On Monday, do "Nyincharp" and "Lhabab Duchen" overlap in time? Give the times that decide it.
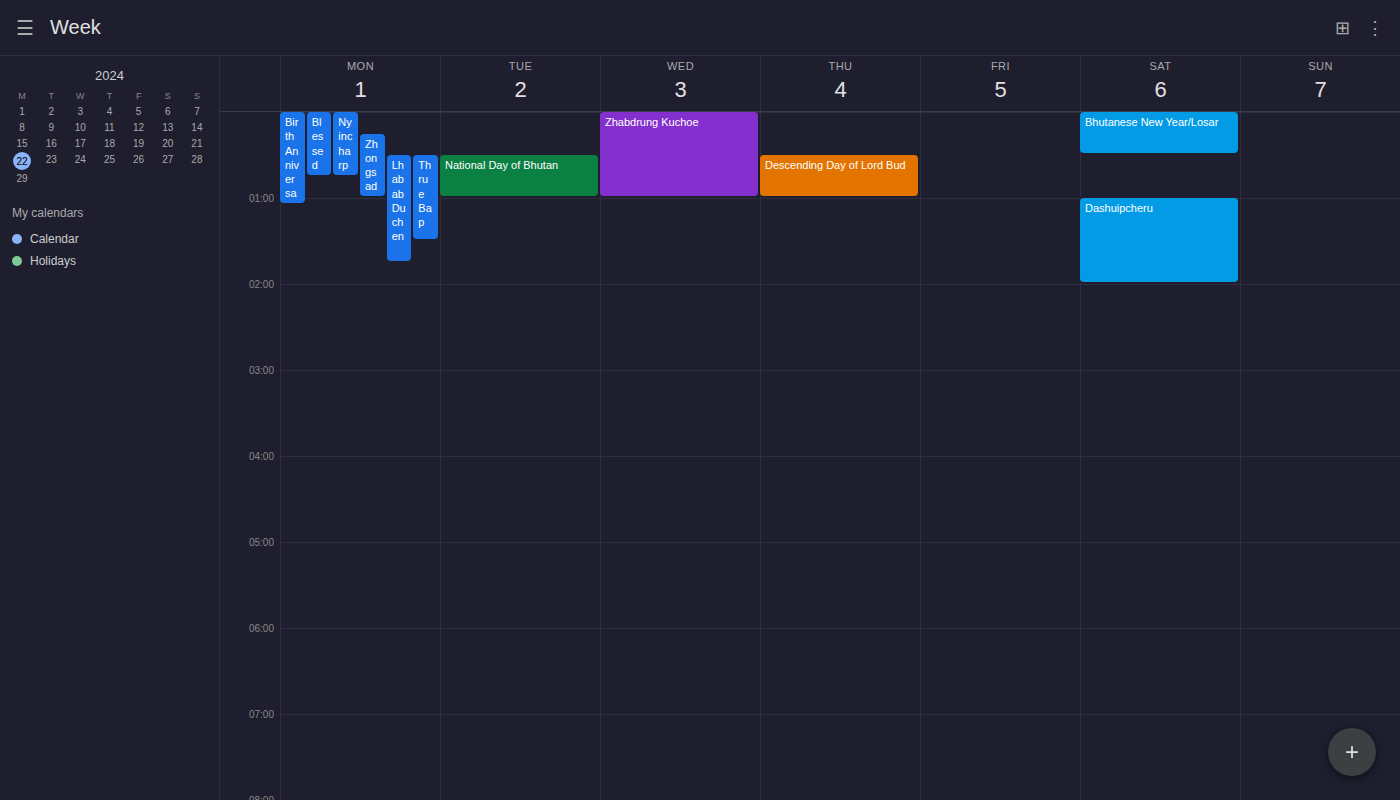
"Lhabab Duchen" starts at 12:30 AM, before "Nyincharp" ends at 12:45 AM -- they overlap.